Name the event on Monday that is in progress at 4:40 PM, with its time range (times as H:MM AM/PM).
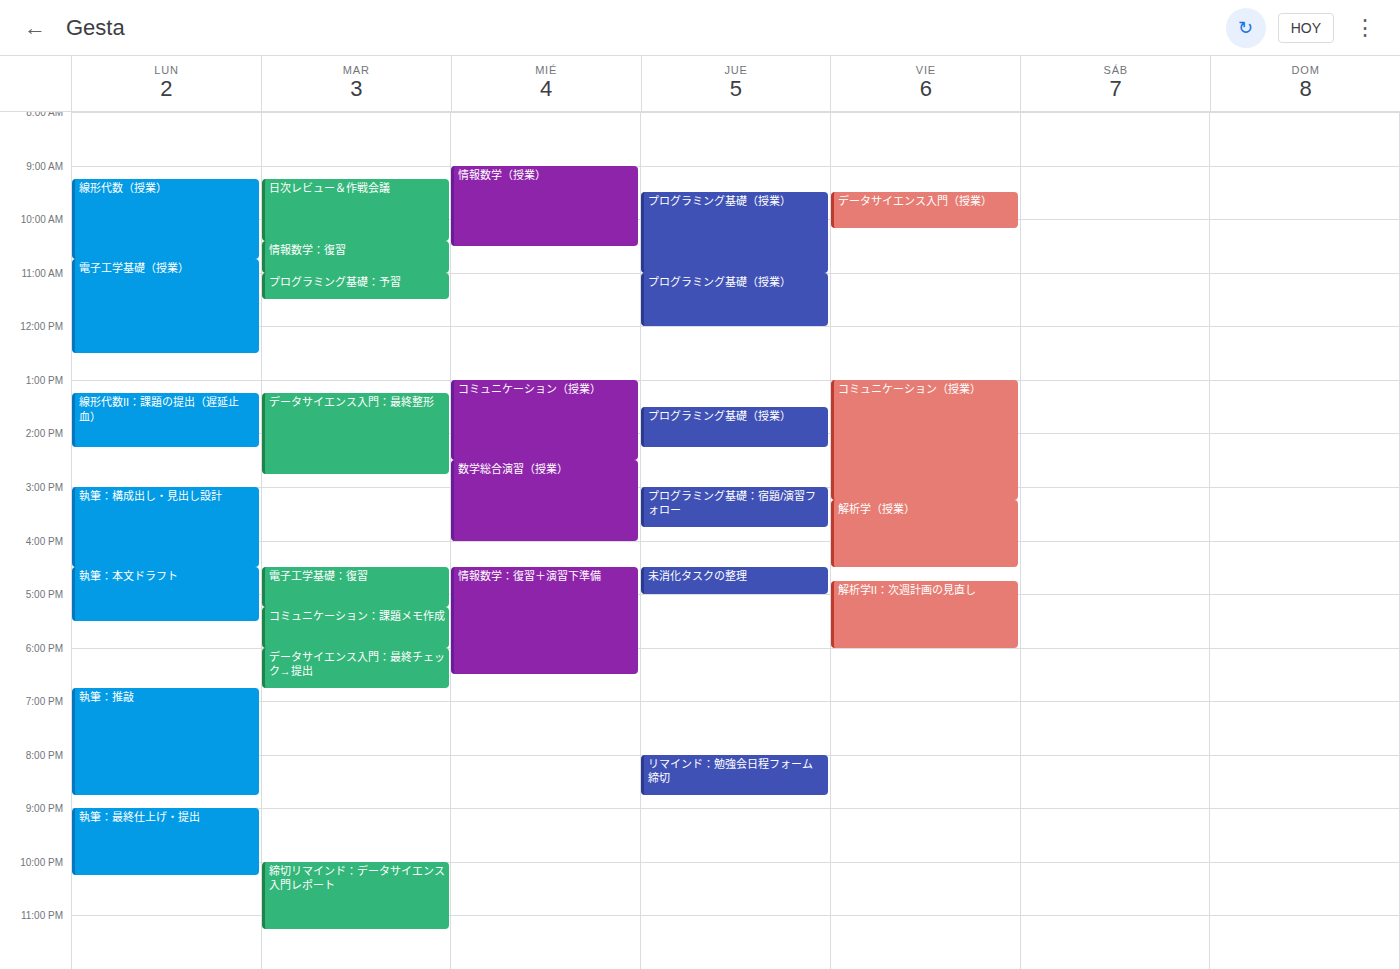
"執筆：本文ドラフト", 4:30 PM to 5:30 PM